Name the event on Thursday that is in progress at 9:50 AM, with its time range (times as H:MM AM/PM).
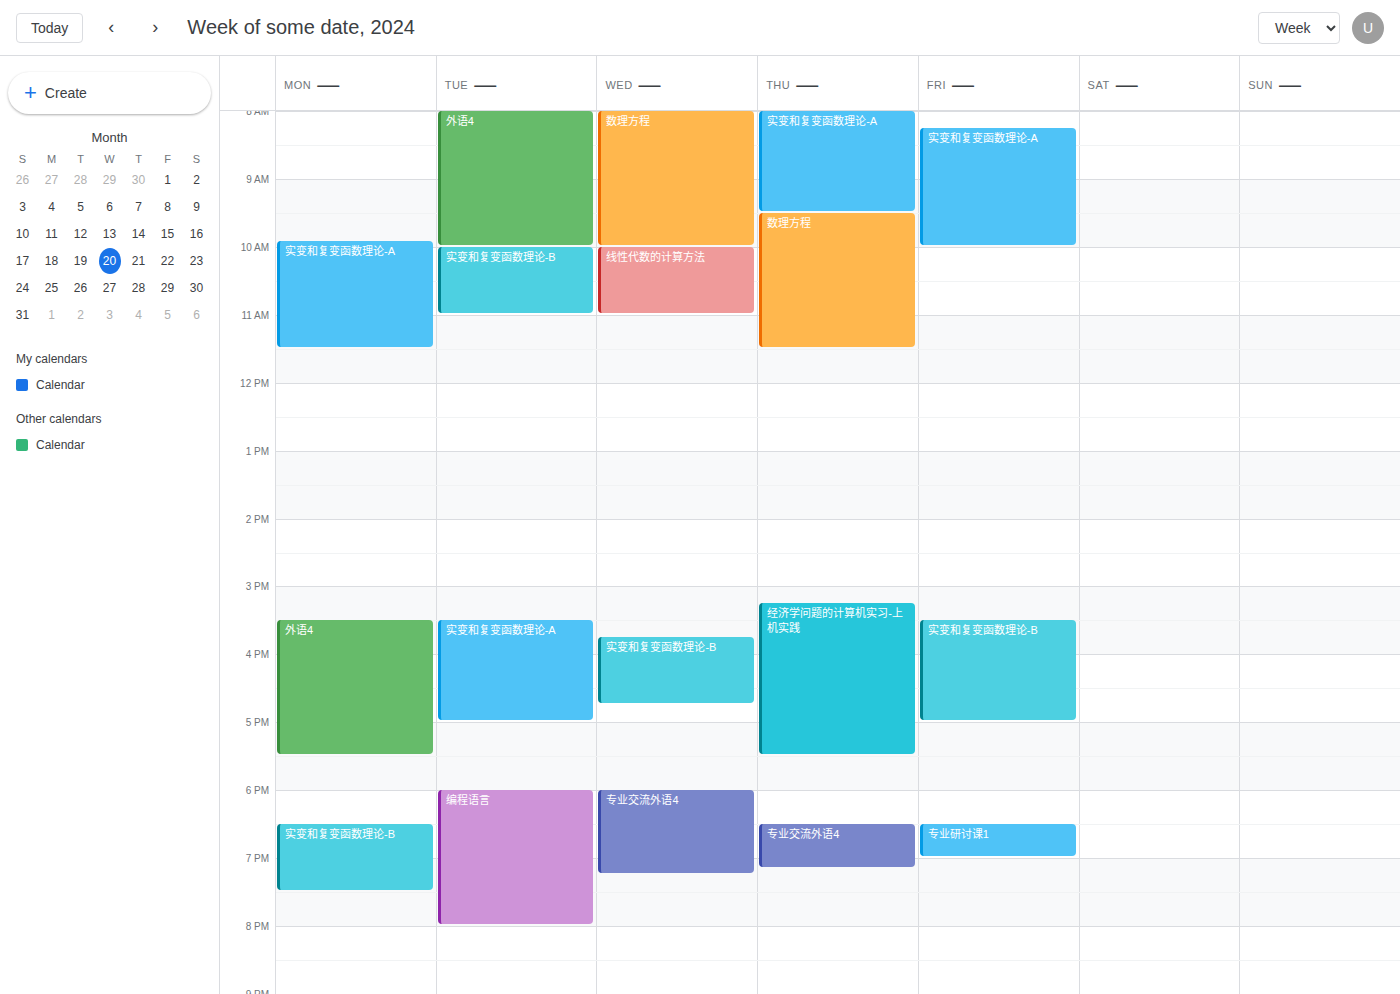
"数理方程", 9:30 AM to 11:30 AM